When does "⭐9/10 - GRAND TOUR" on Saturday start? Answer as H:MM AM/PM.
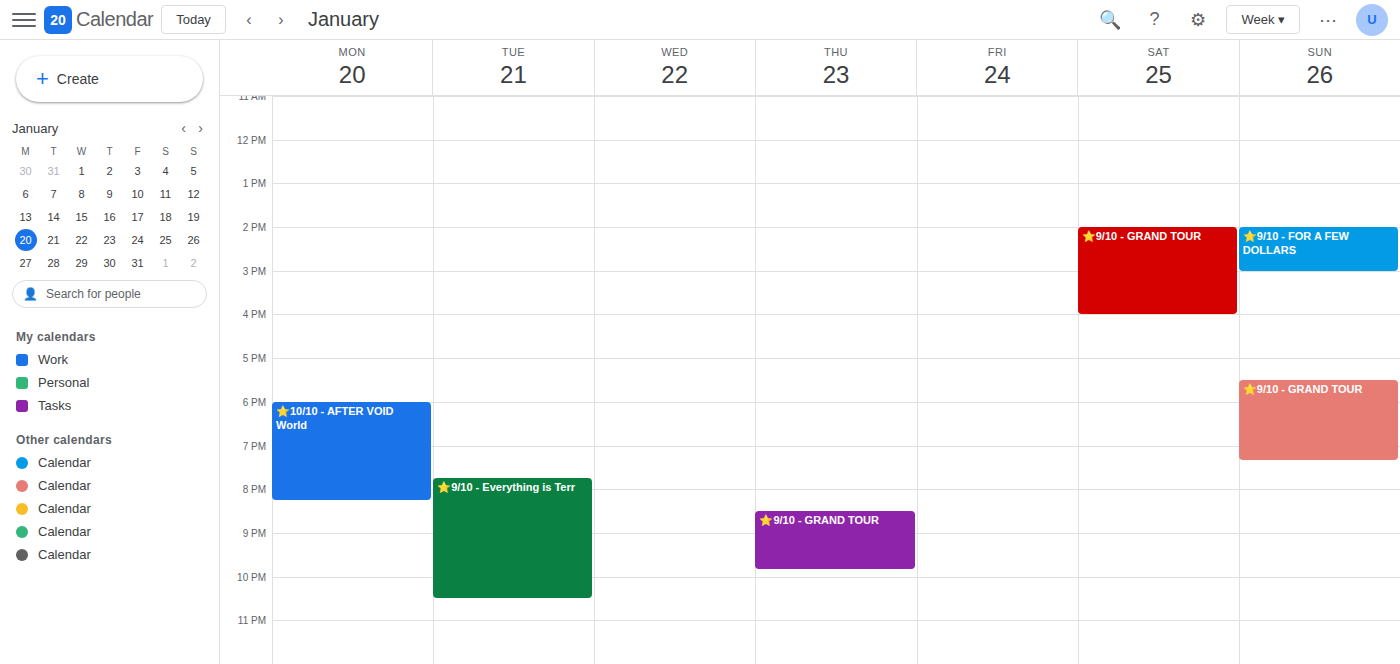
2:00 PM